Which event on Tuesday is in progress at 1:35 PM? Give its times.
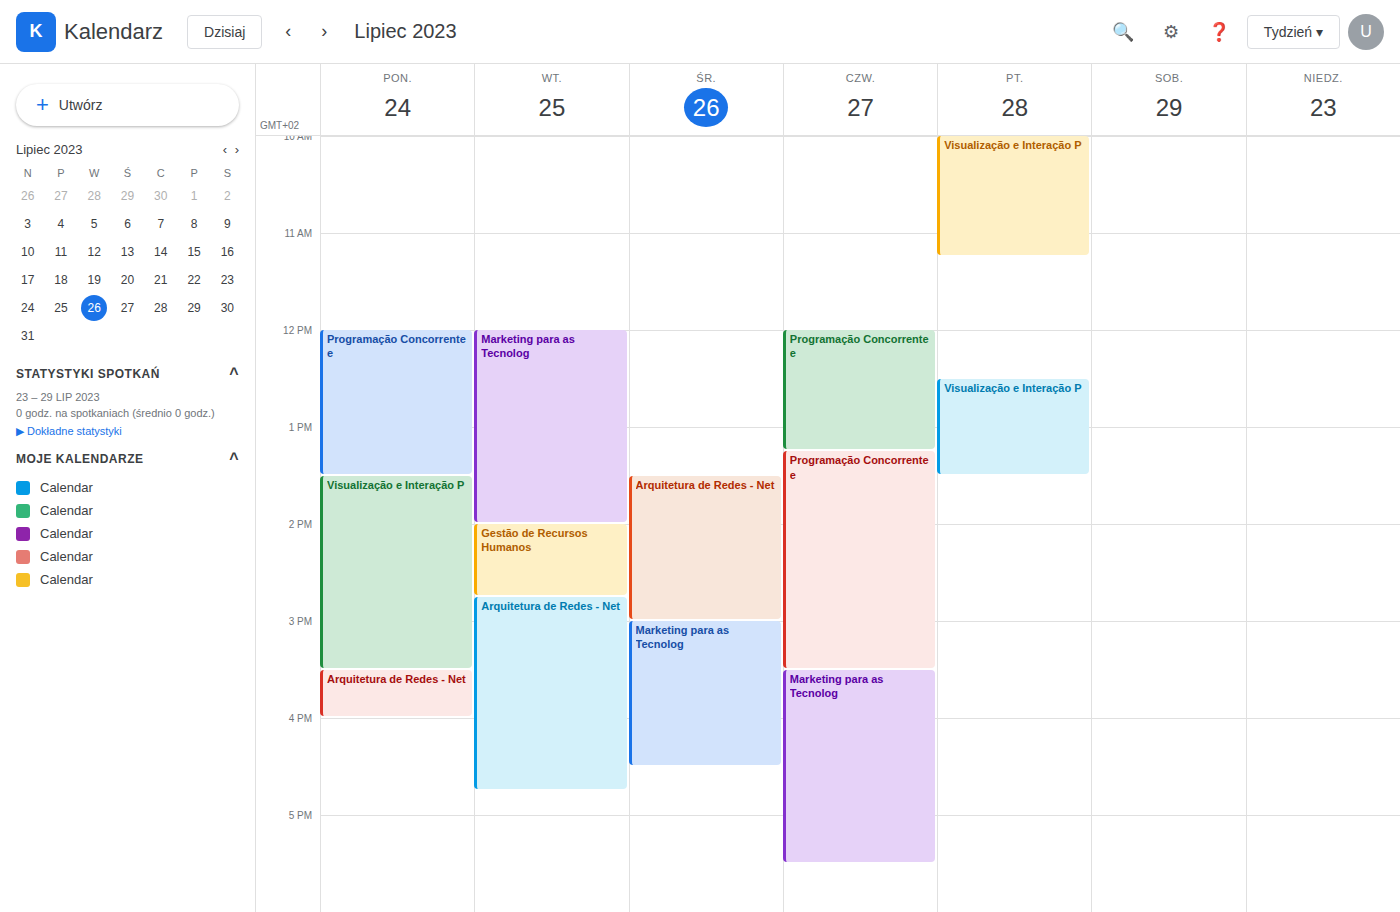
"Marketing para as Tecnolog", 12:00 PM to 2:00 PM